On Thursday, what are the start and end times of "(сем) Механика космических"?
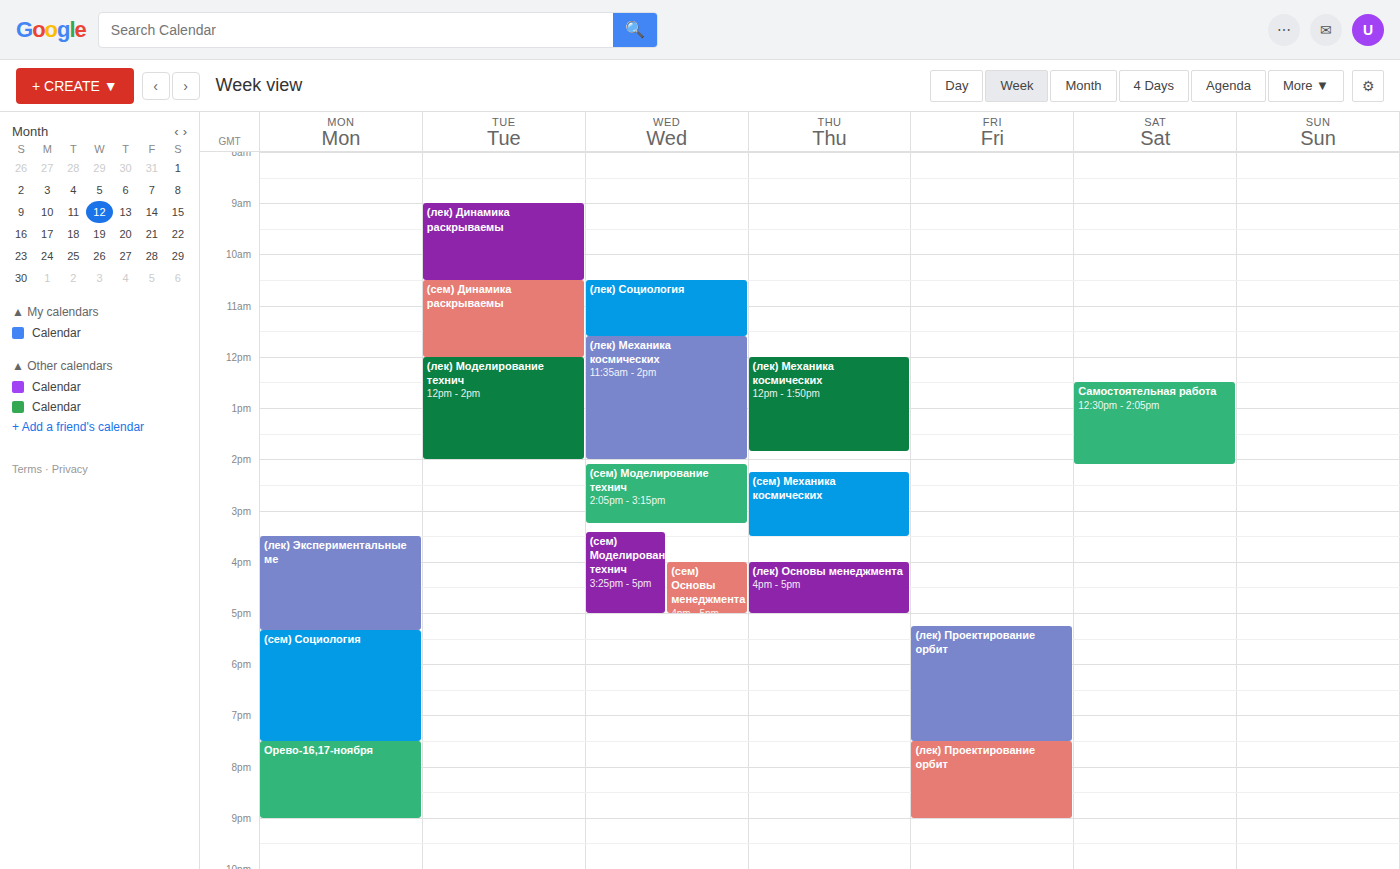
2:15 PM to 3:30 PM